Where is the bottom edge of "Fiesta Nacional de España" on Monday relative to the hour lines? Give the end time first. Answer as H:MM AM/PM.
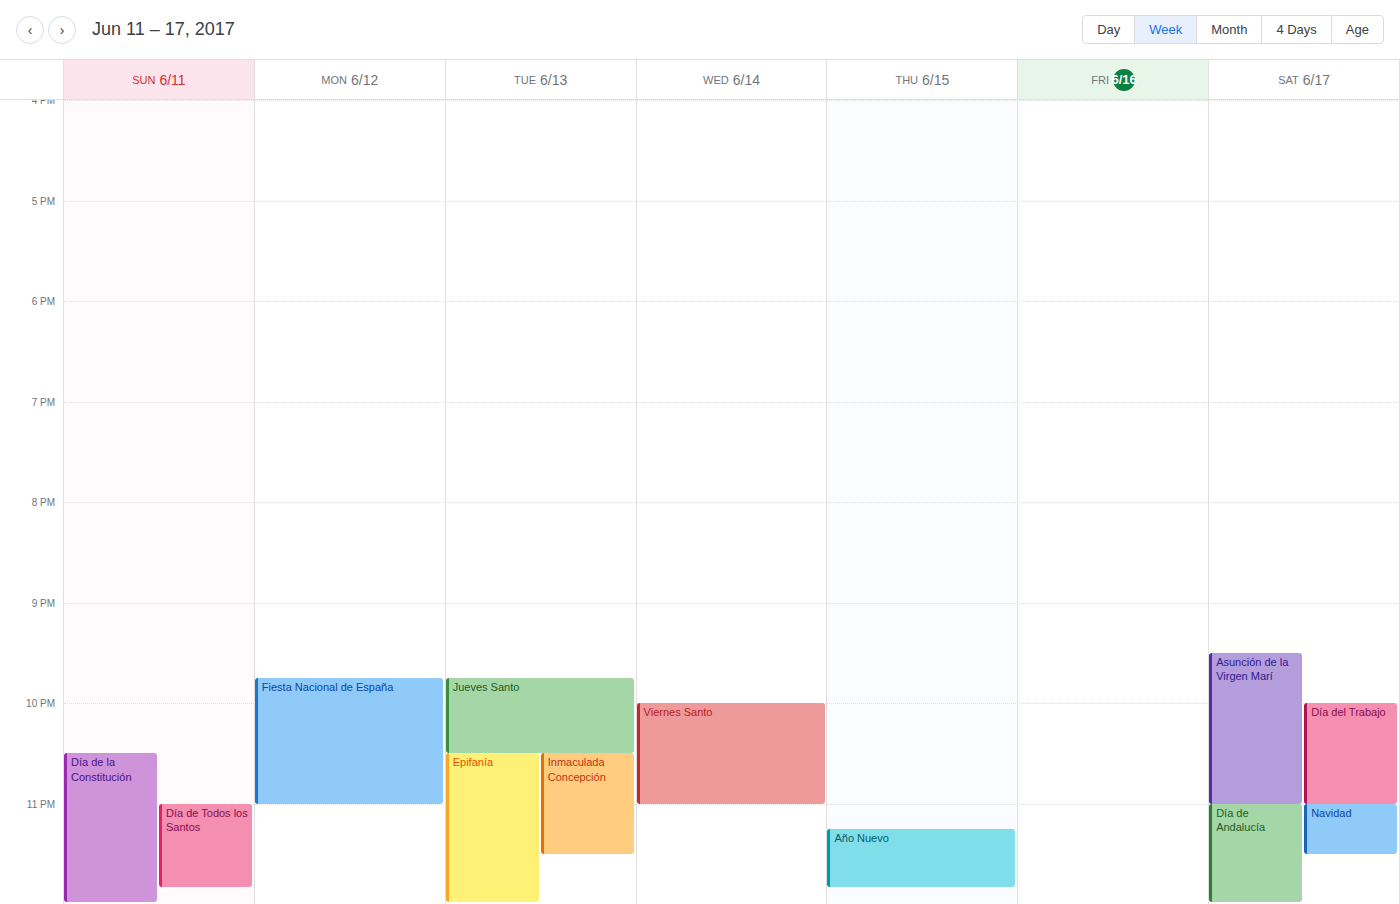
11:00 PM -- exactly on the 11 PM line.